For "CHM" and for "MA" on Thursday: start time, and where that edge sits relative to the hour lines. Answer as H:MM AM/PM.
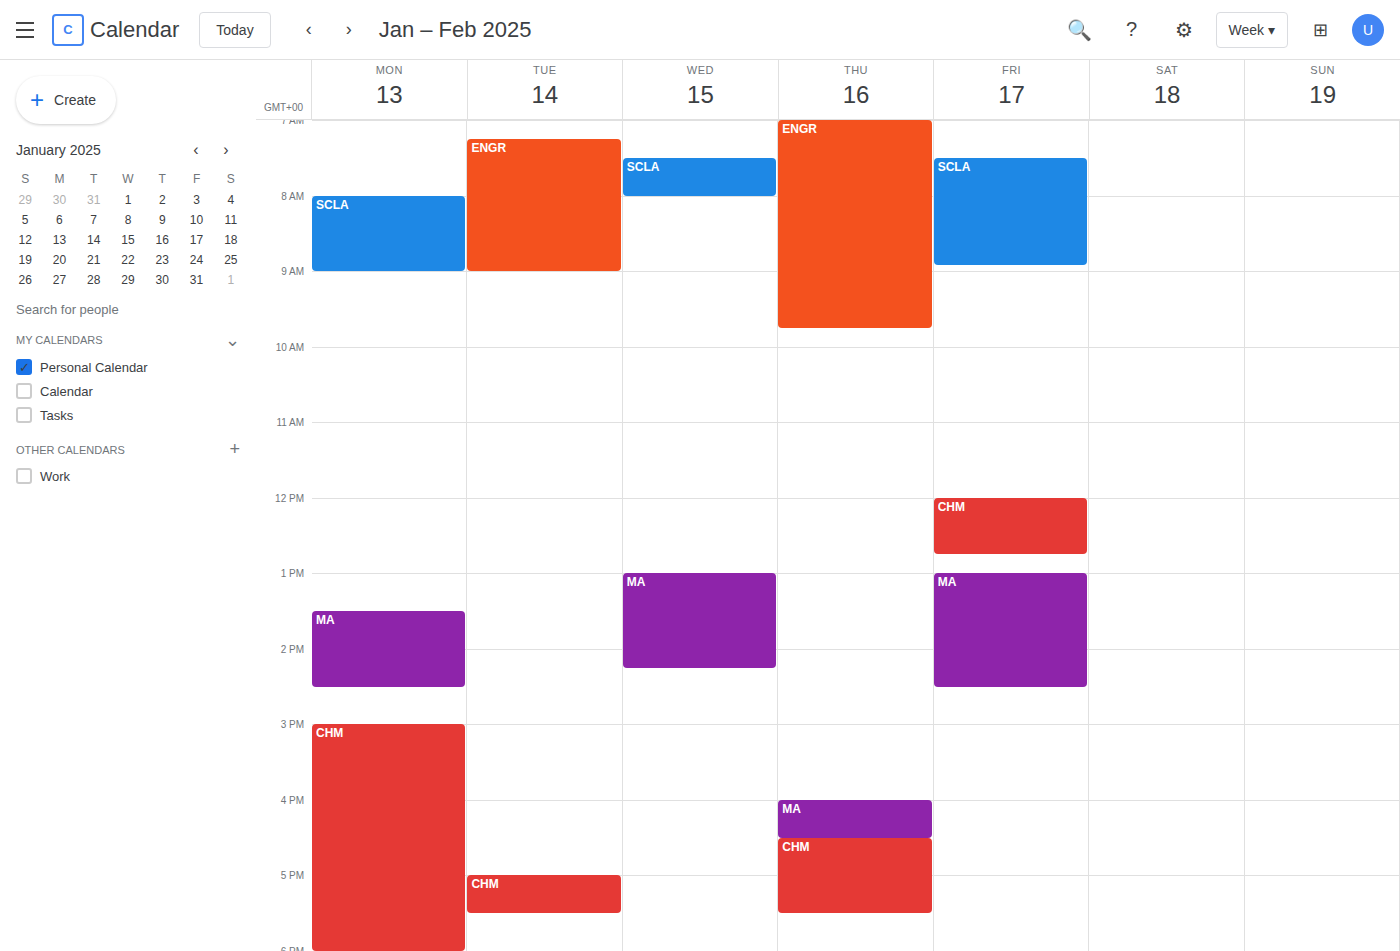
"CHM": 4:30 PM, halfway between the 4 PM and 5 PM lines. "MA": 4:00 PM, exactly on the 4 PM line.